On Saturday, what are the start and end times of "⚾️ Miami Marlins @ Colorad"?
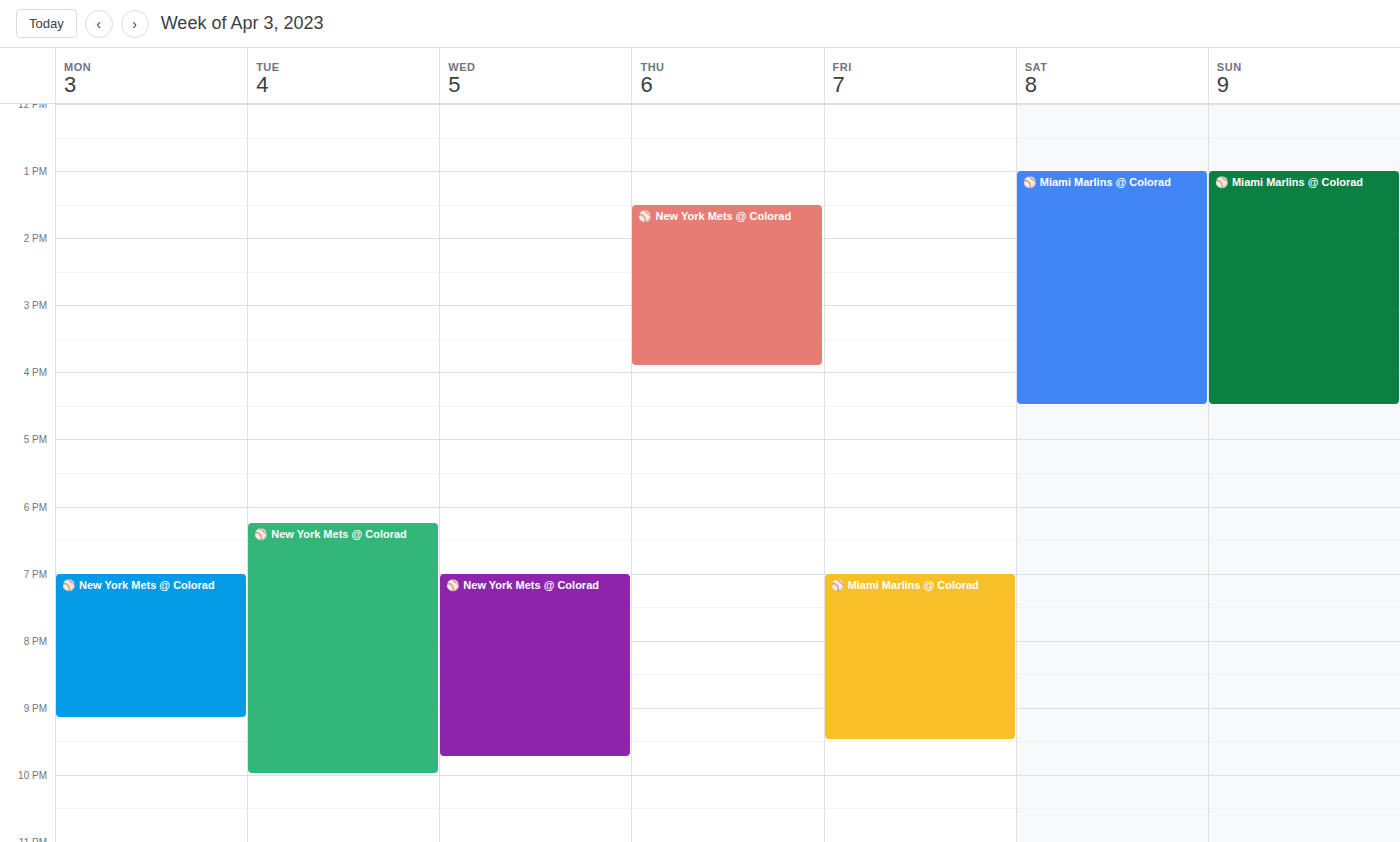
1:00 PM to 4:30 PM